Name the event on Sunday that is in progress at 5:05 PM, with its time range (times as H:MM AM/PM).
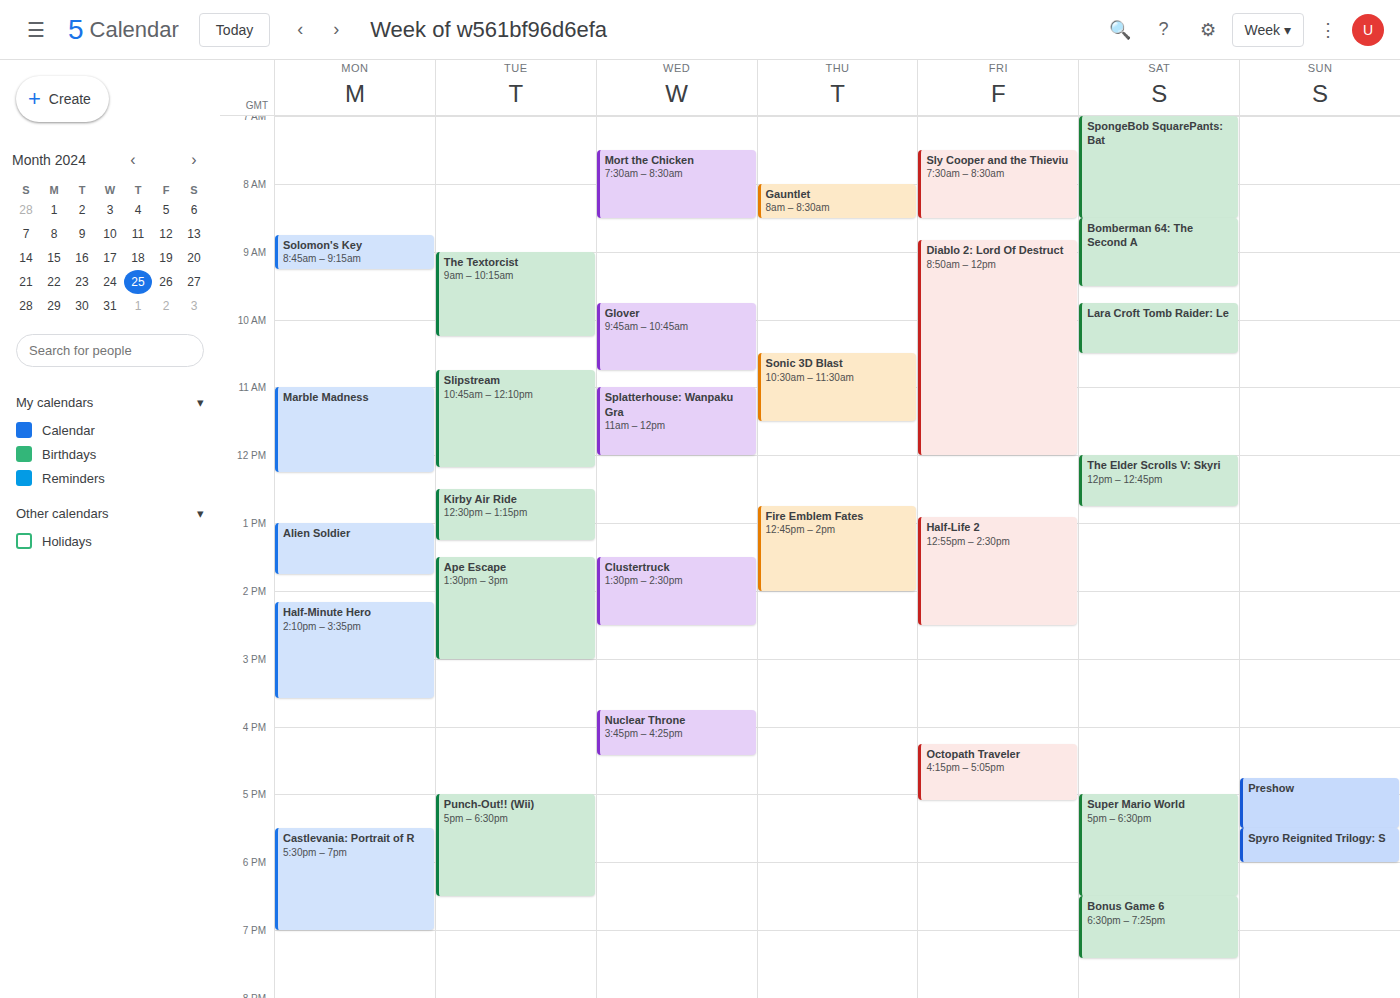
"Preshow", 4:45 PM to 5:30 PM